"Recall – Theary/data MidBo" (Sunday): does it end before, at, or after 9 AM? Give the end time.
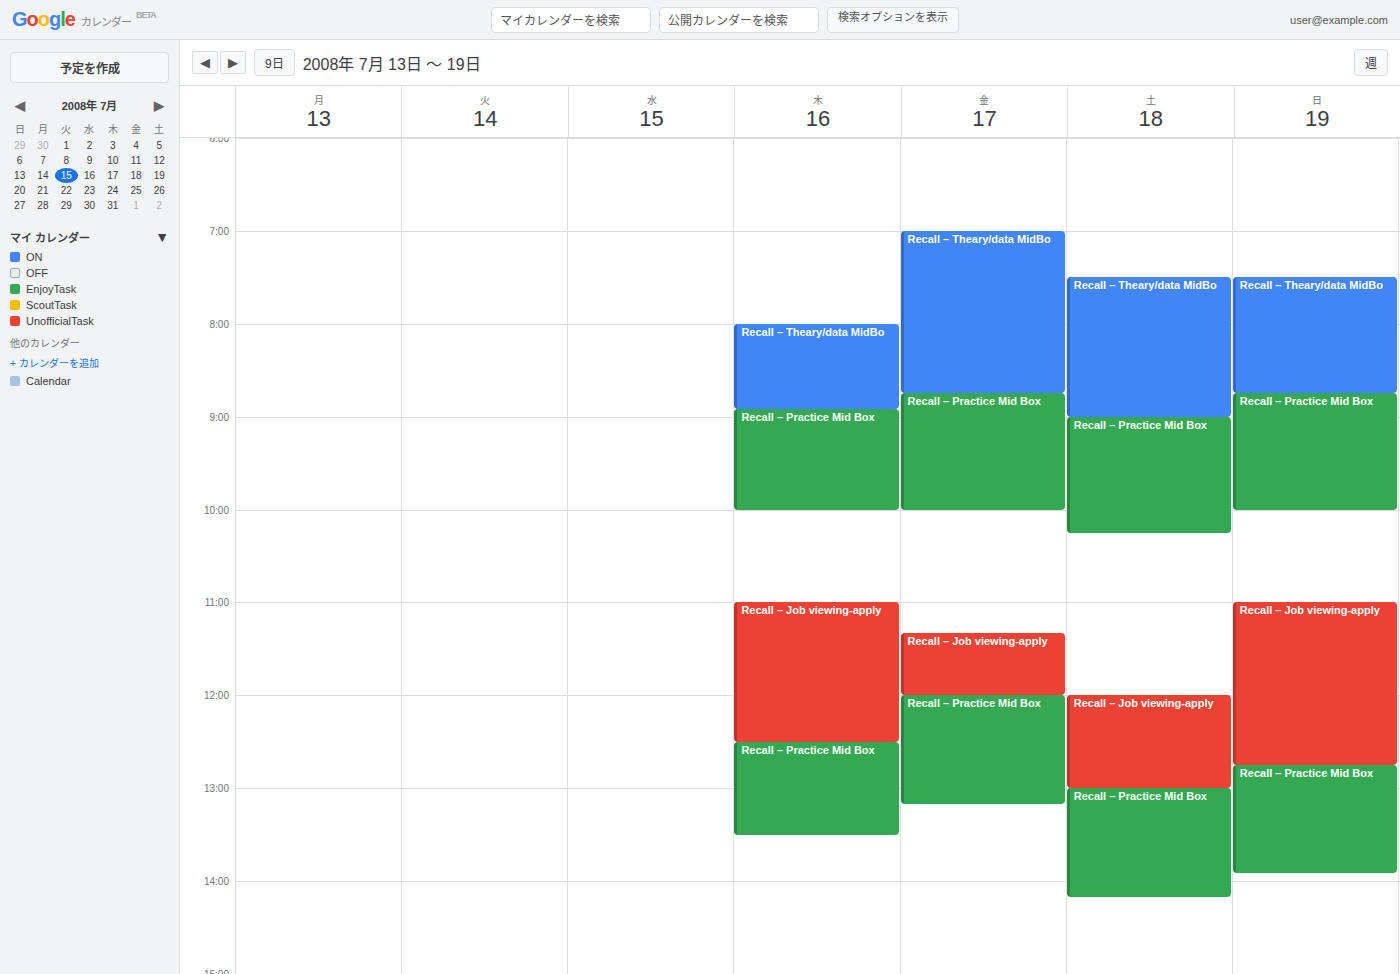
8:45 AM -- before 9 AM, 15 minutes above the 9 AM line.